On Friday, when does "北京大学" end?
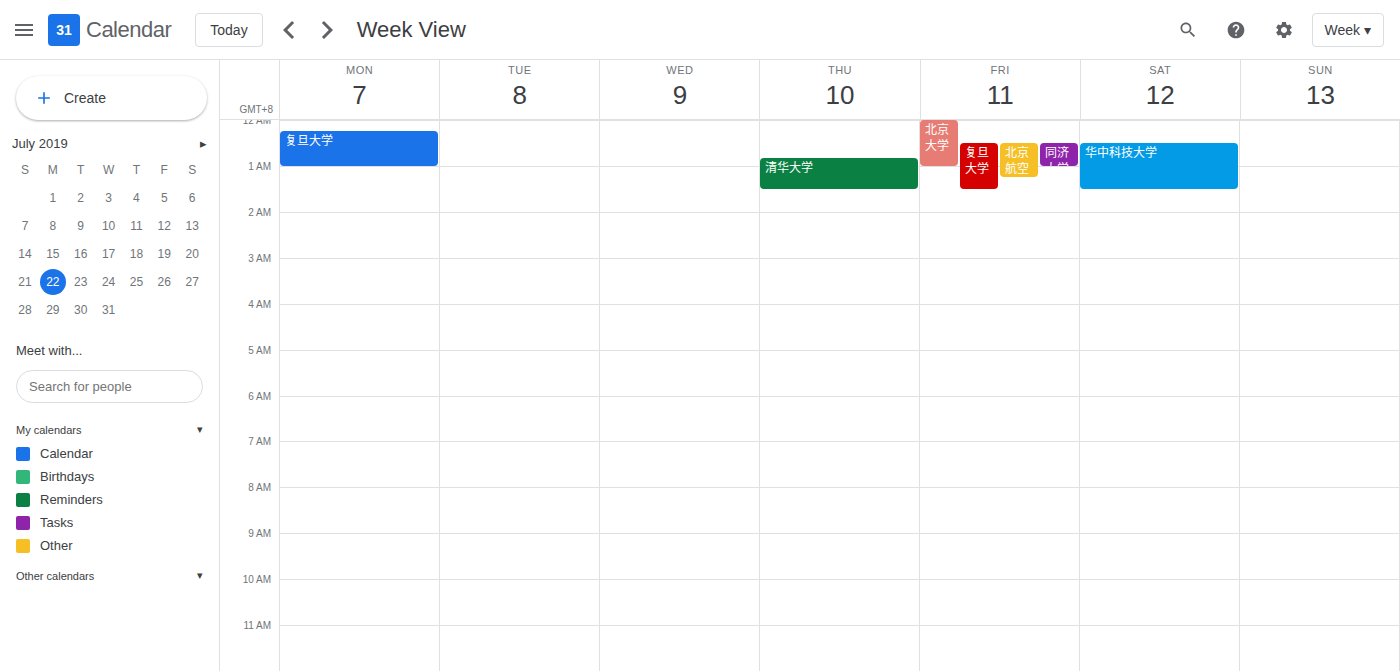
01:00